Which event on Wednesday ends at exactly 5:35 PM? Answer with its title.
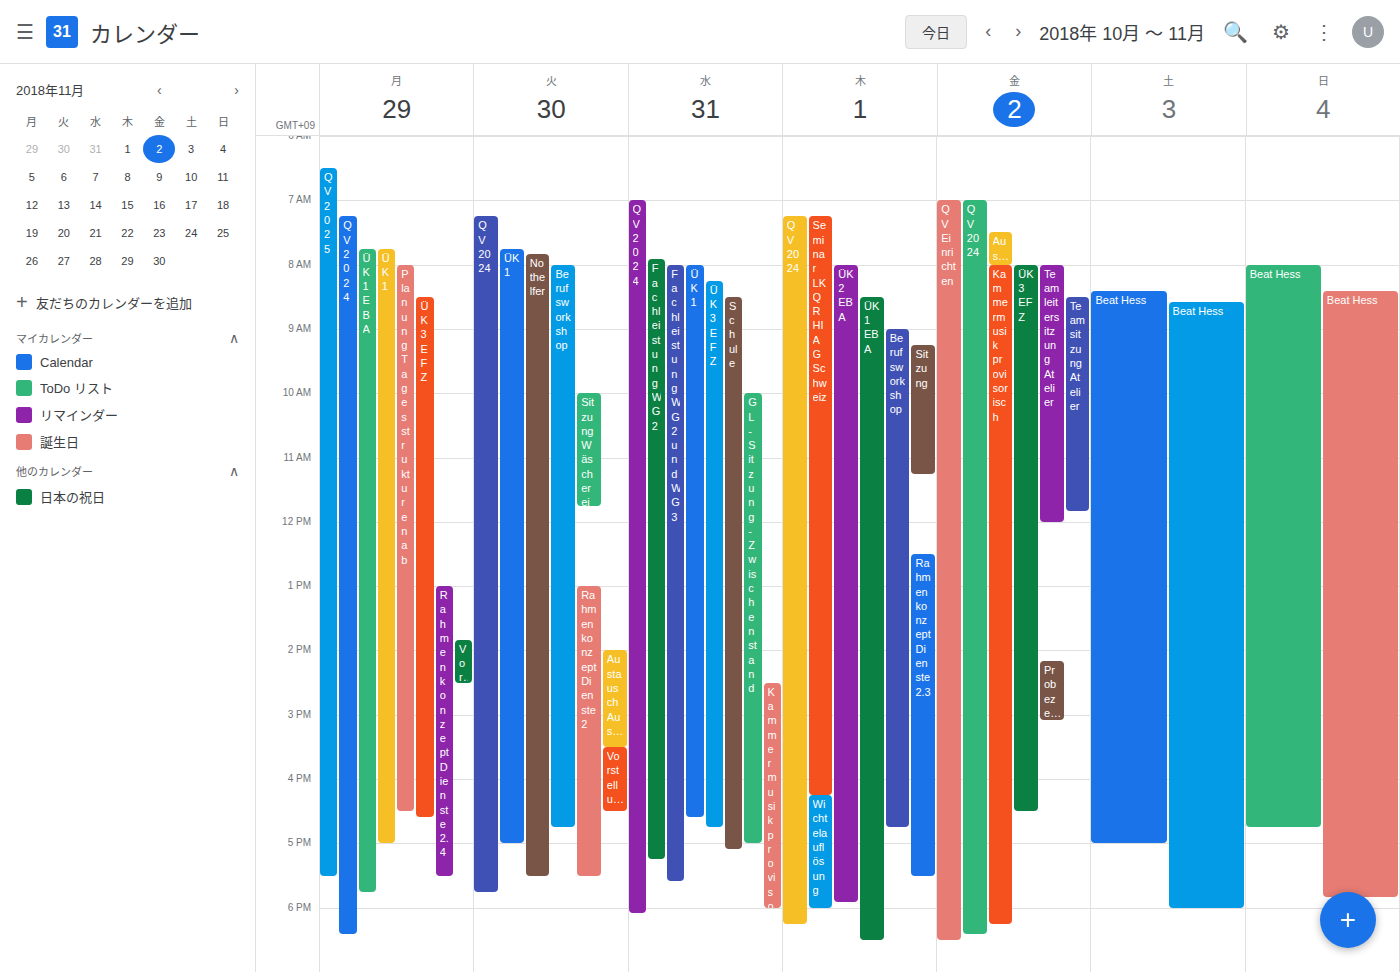
"Fachleistung WG 2 und WG 3"